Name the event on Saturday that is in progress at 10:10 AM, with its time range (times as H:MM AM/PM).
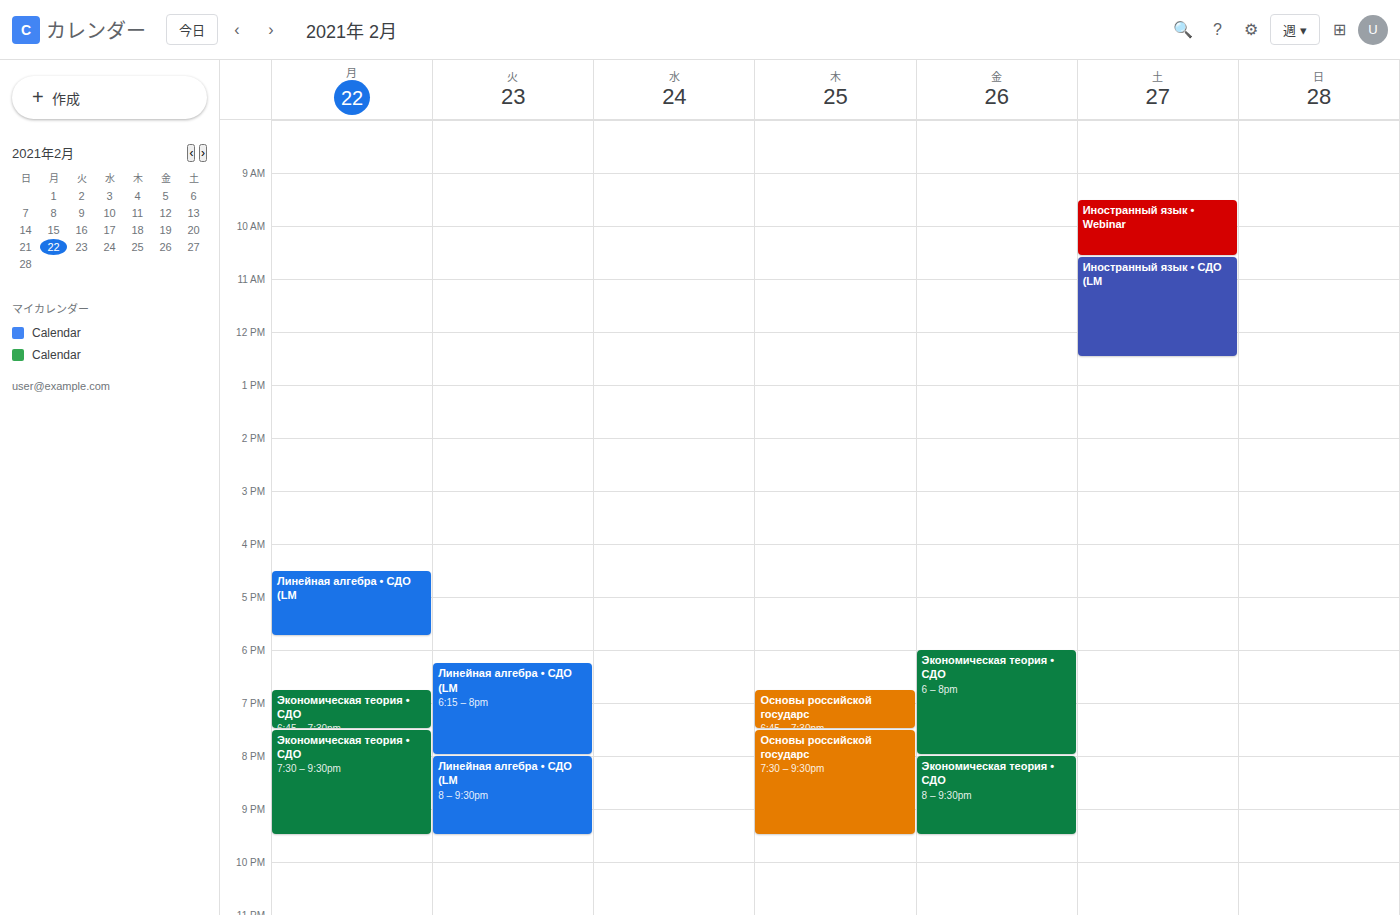
"Иностранный язык • Webinar", 9:30 AM to 10:35 AM